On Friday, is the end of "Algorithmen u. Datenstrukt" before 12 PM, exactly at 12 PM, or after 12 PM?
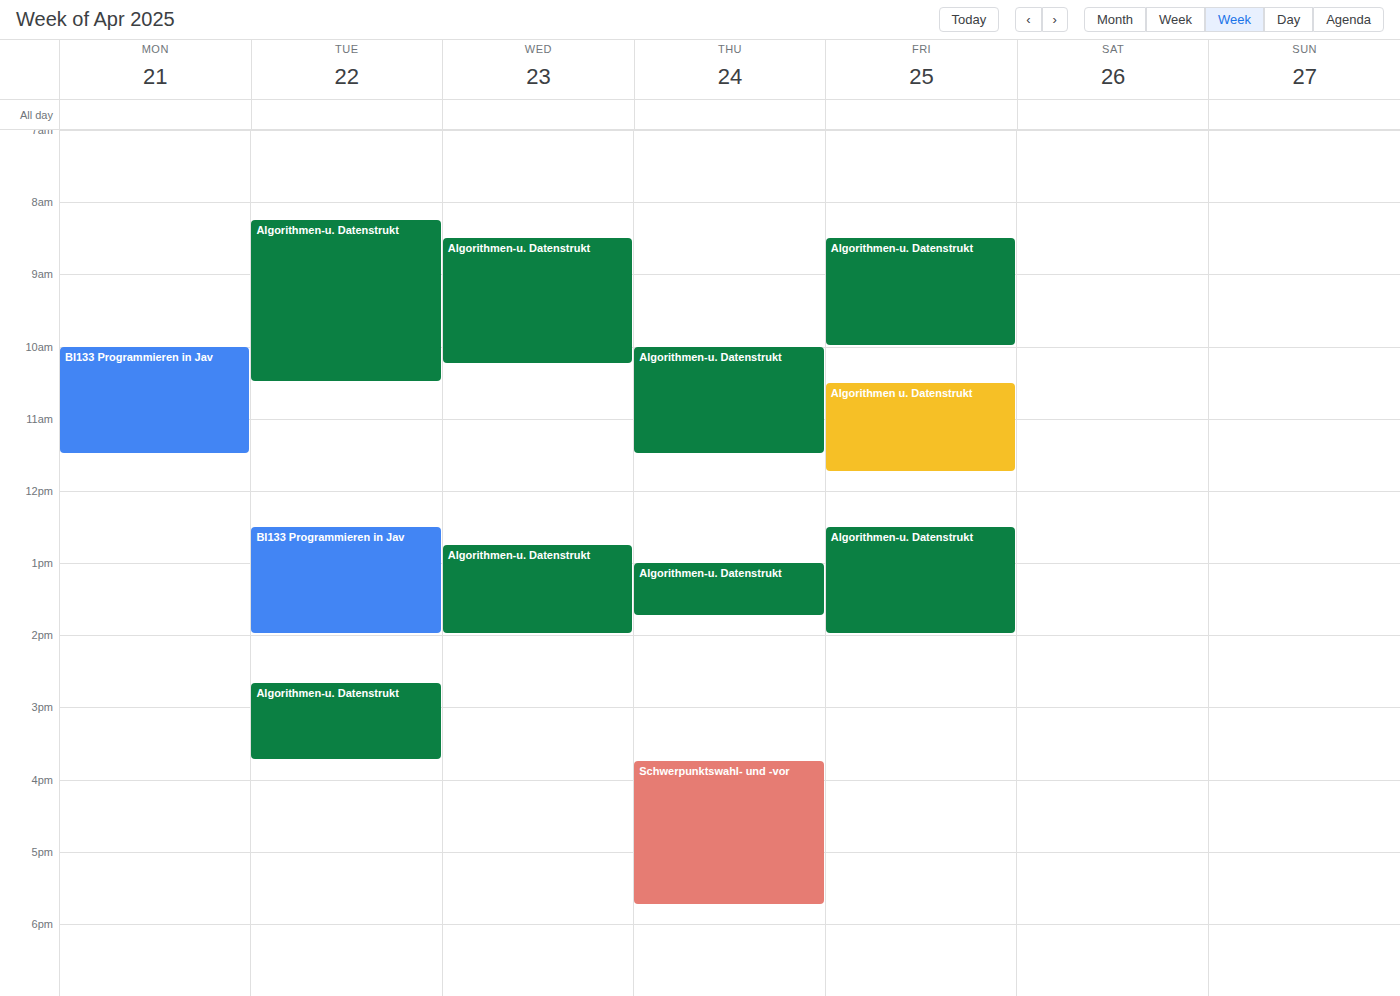
11:45 AM -- before 12 PM, 15 minutes above the 12 PM line.